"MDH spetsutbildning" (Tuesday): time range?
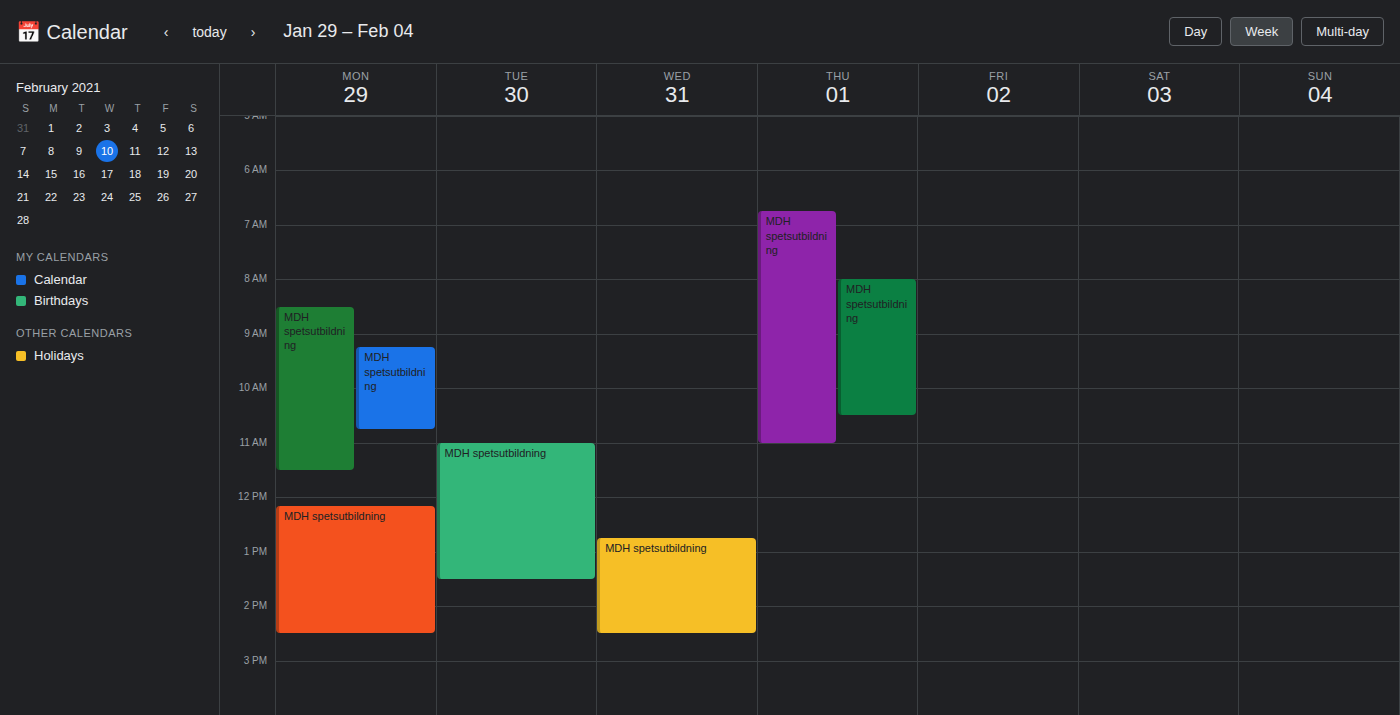
11:00 AM to 1:30 PM